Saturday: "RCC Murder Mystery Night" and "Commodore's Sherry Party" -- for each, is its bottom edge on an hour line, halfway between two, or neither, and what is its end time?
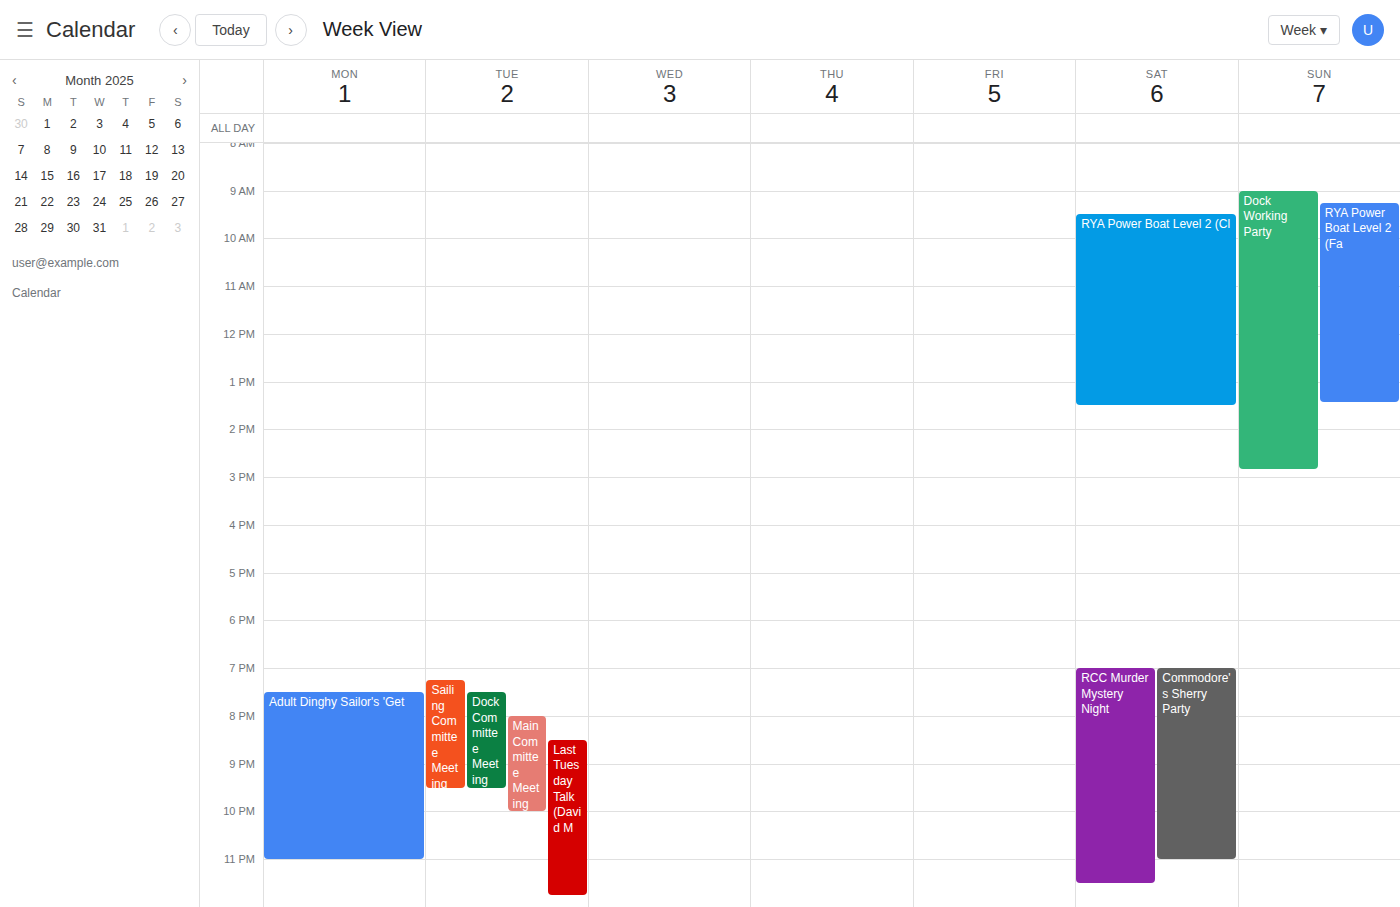
"RCC Murder Mystery Night": 11:30 PM, halfway between the 11 PM and 12 AM lines. "Commodore's Sherry Party": 11:00 PM, exactly on the 11 PM line.